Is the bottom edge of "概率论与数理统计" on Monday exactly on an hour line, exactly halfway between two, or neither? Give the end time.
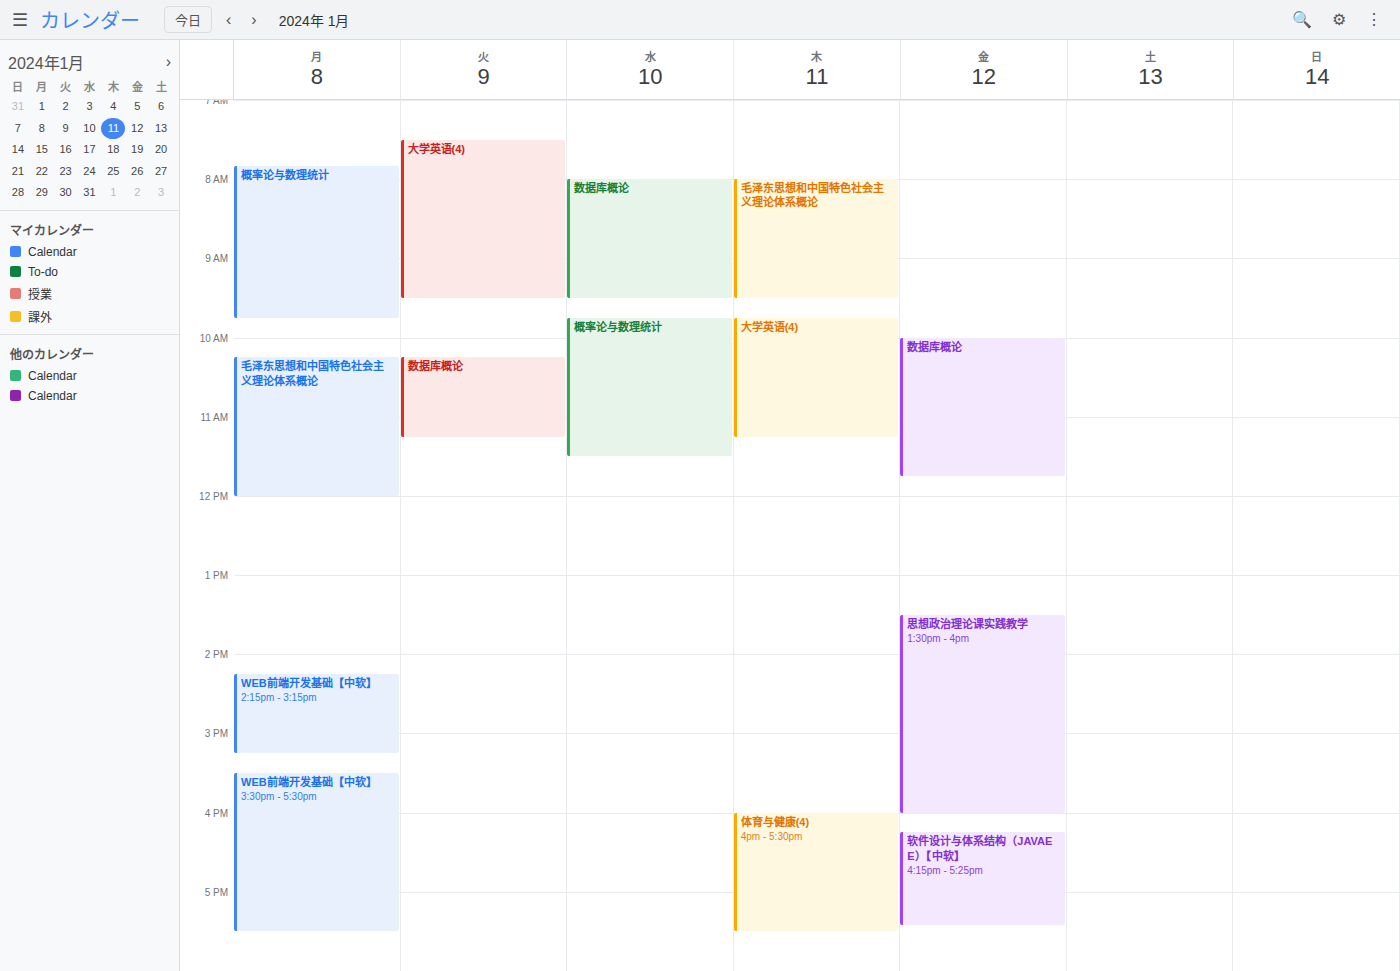
9:45 AM -- neither: three quarters of the way from the 9 AM line to the 10 AM line.